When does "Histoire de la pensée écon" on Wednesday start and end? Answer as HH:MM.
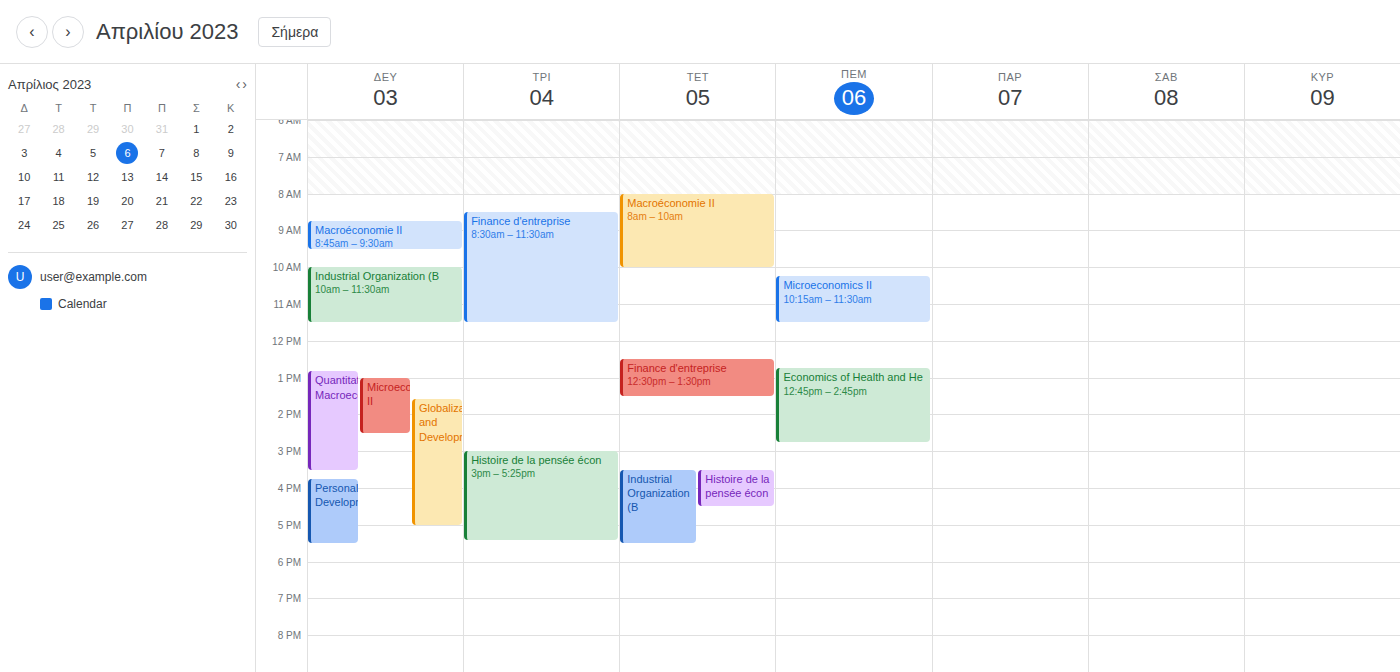
15:30 to 16:30